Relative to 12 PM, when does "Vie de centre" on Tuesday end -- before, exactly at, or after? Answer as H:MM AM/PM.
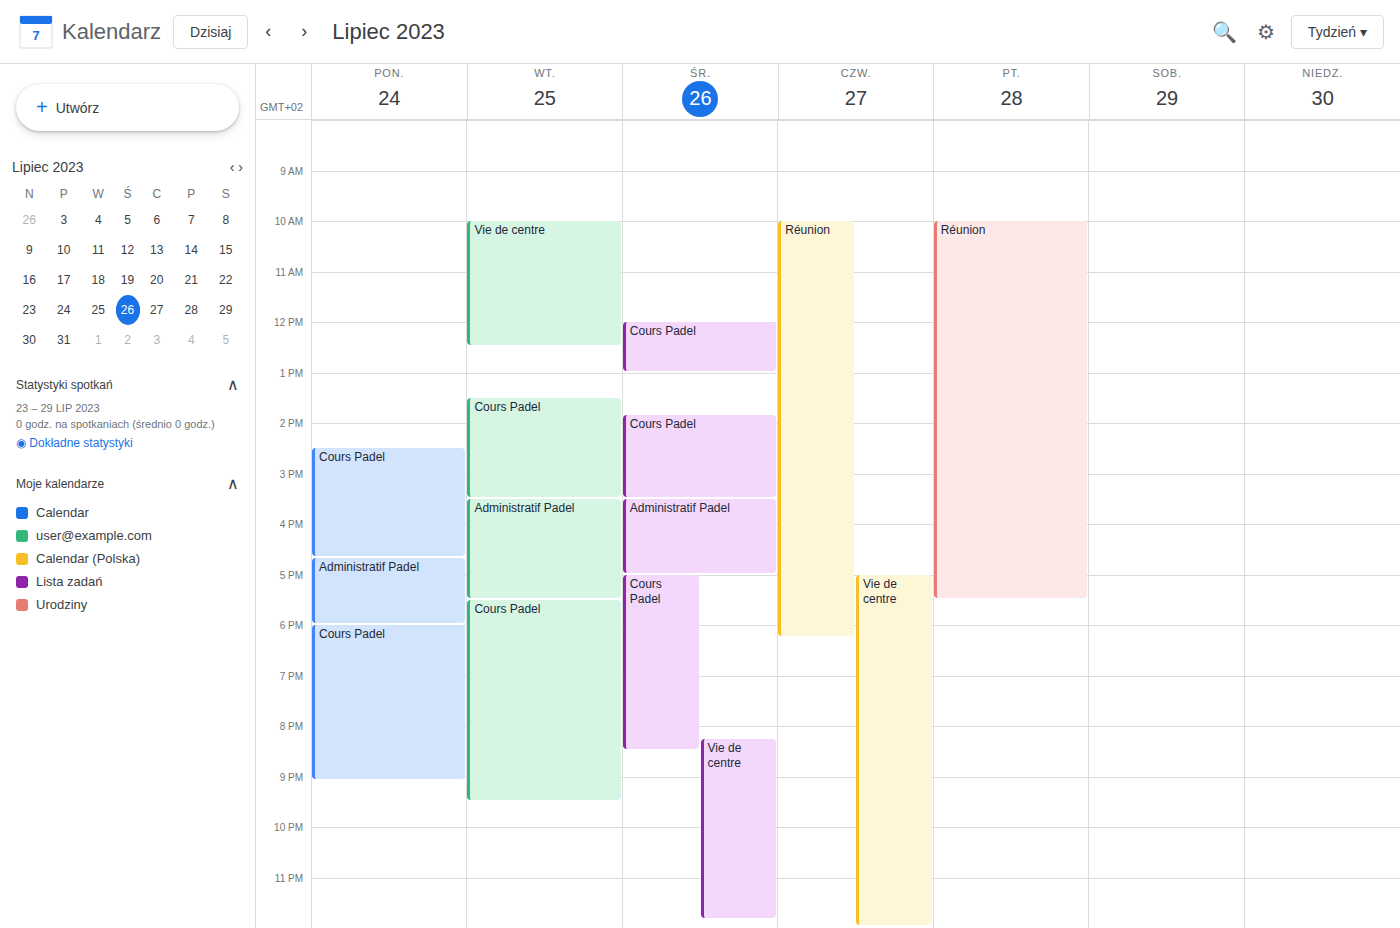
12:30 PM -- after 12 PM, 30 minutes below the 12 PM line.